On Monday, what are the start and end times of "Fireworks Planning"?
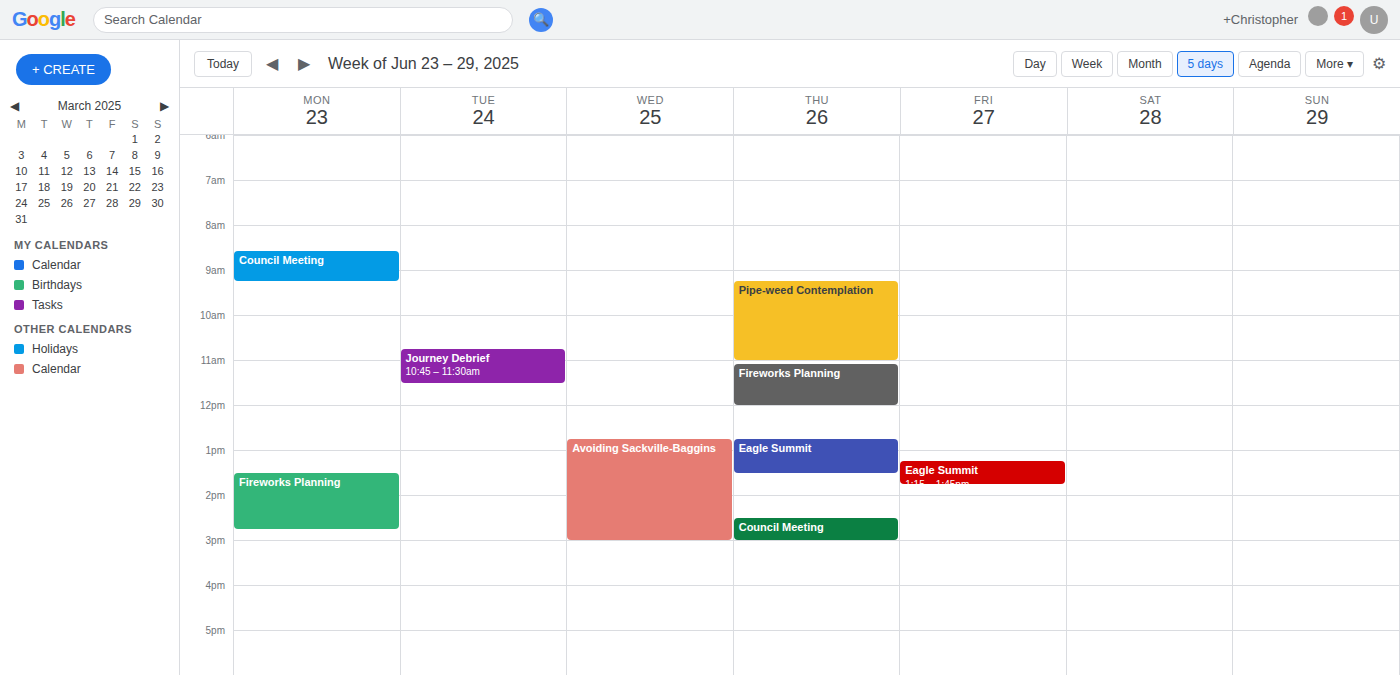
1:30 PM to 2:45 PM